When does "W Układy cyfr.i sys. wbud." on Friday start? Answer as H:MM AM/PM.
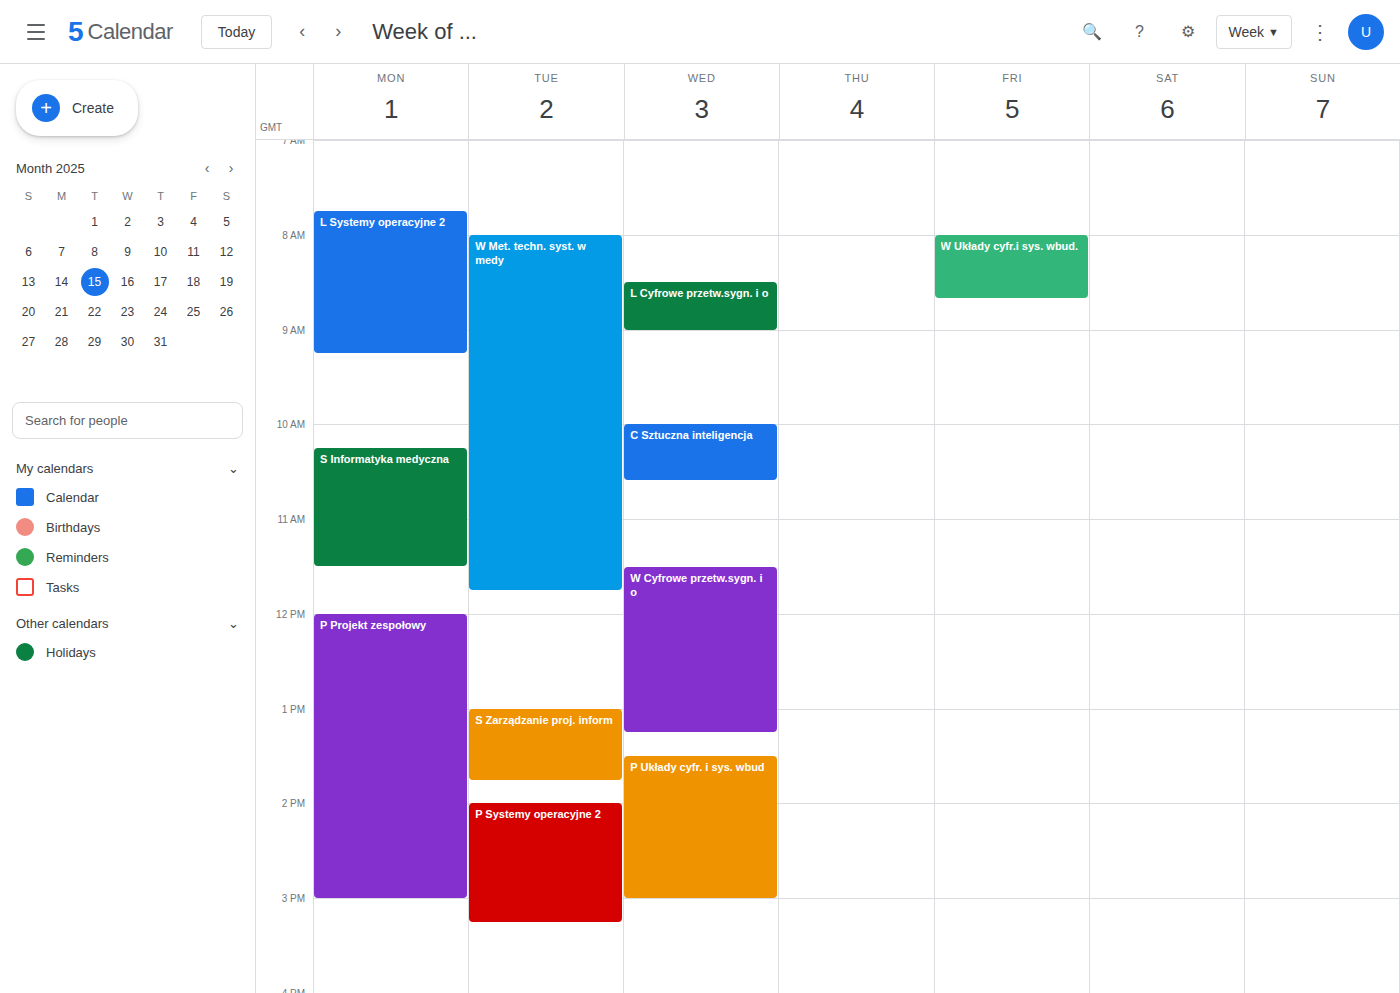
8:00 AM